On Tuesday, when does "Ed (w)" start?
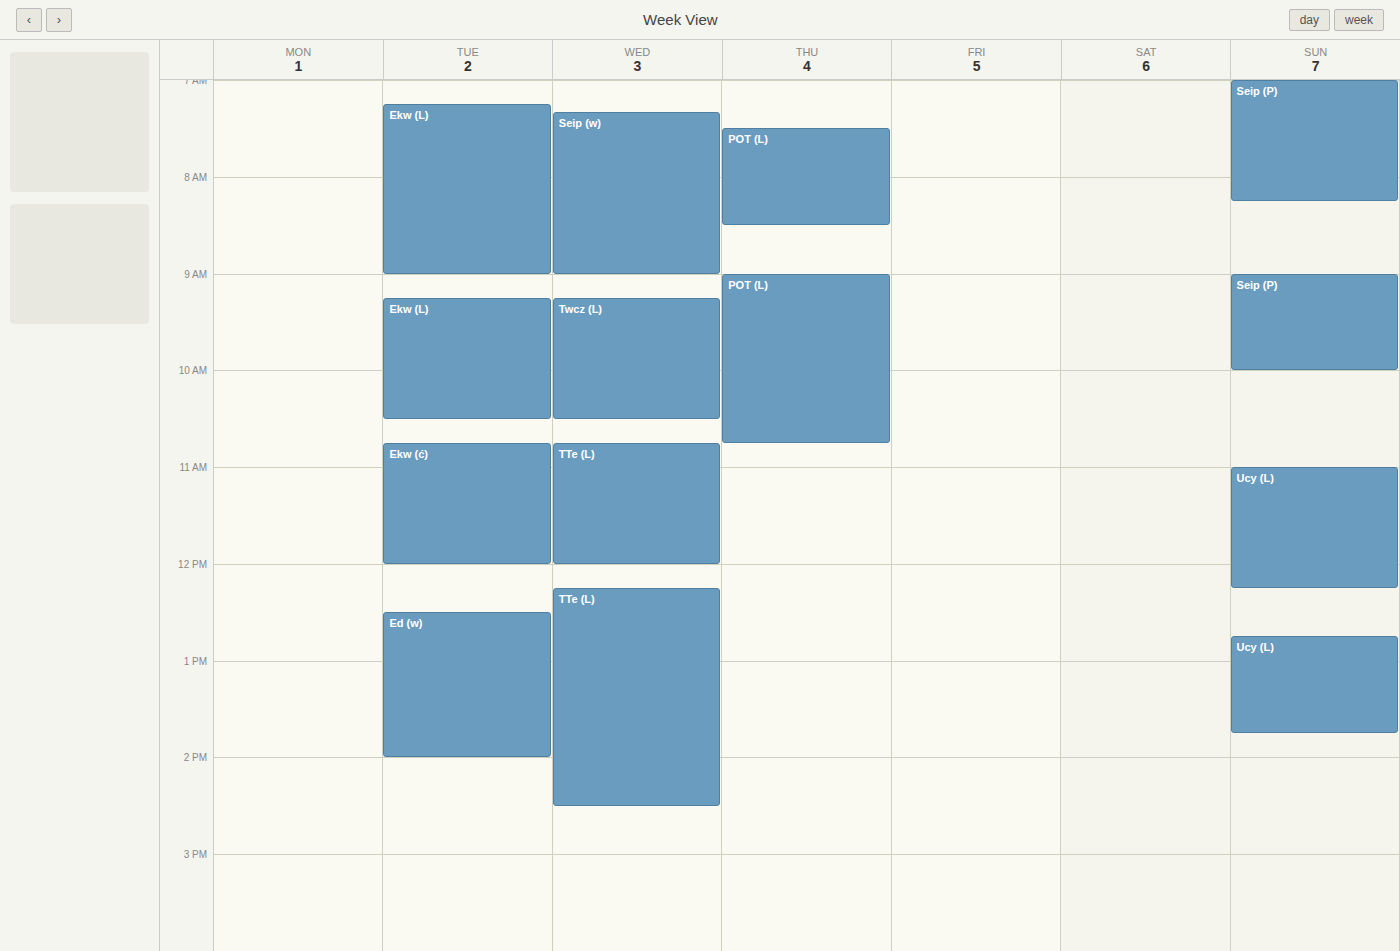
12:30 PM